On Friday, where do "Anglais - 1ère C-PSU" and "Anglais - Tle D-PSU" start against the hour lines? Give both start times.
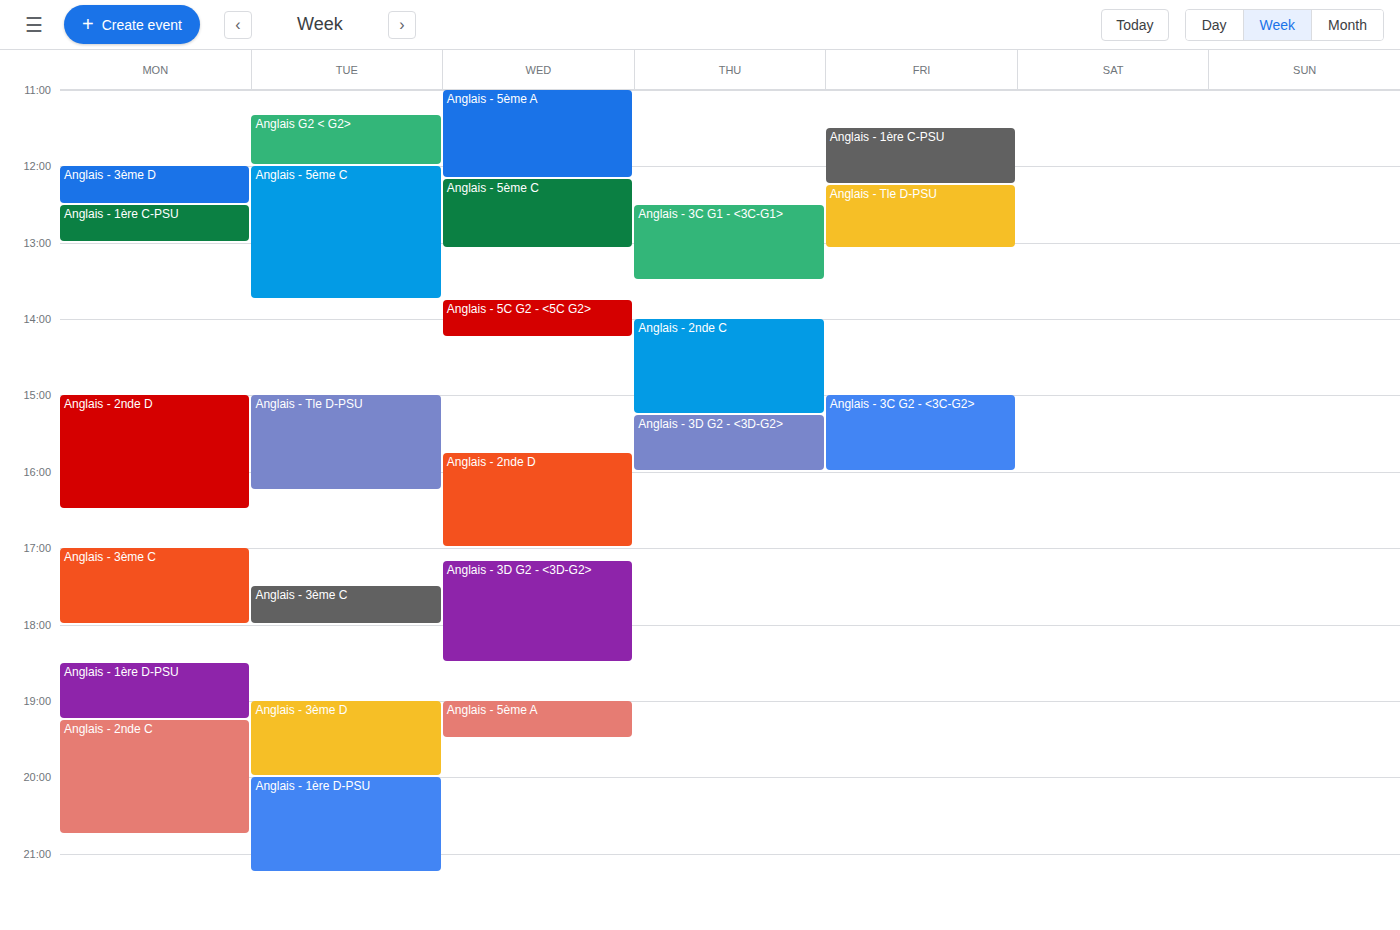
"Anglais - 1ère C-PSU": 11:30 AM, halfway between the 11 AM and 12 PM lines. "Anglais - Tle D-PSU": 12:15 PM, neither: a quarter of the way from the 12 PM line to the 1 PM line.